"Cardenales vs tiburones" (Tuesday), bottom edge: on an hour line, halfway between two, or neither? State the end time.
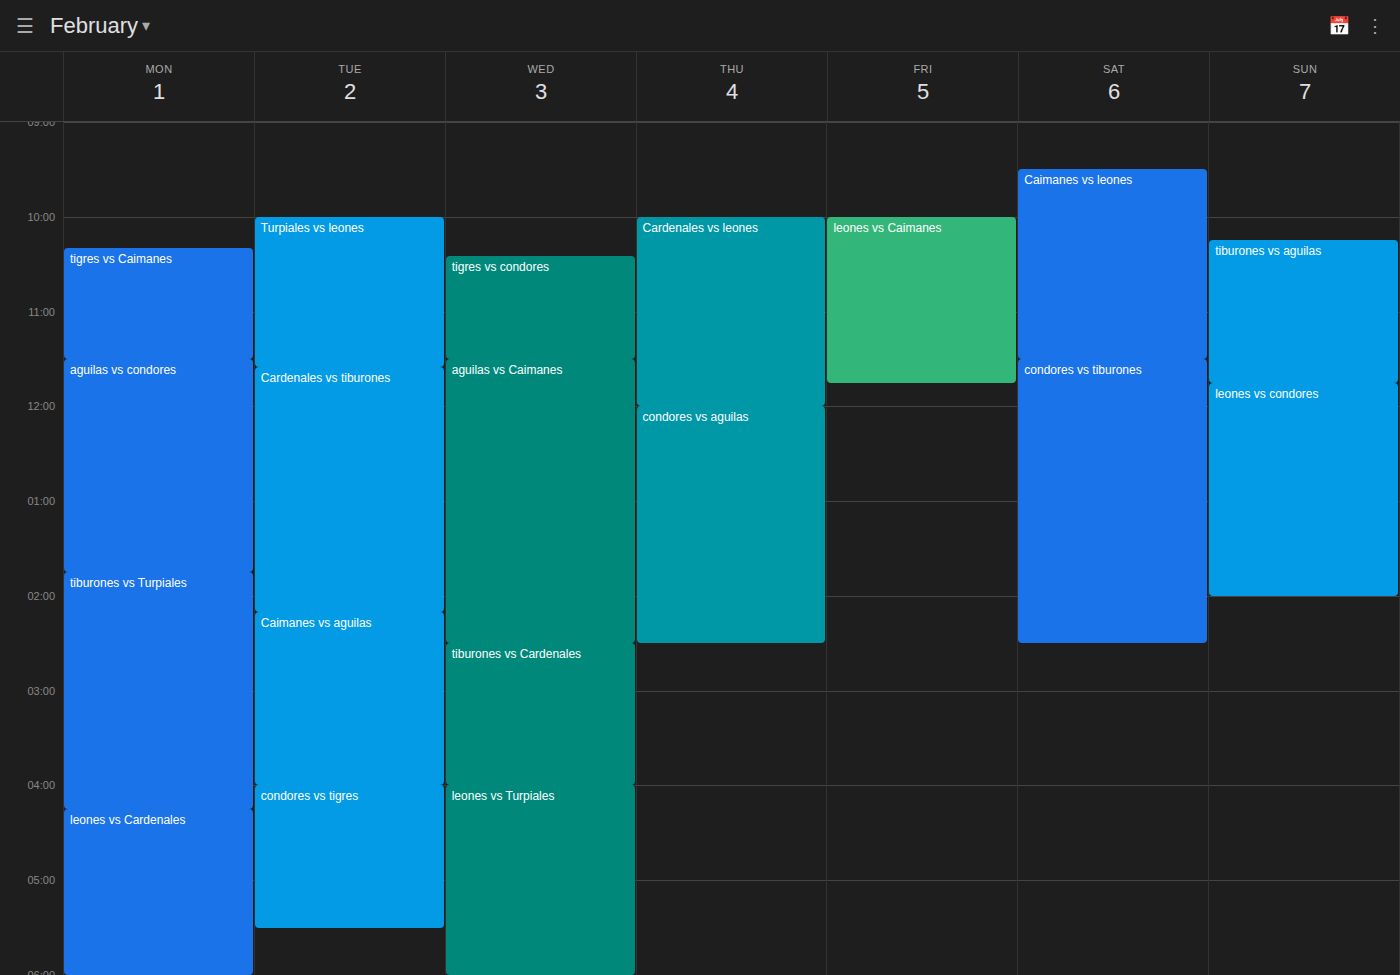
2:10 PM -- neither: 10 minutes below the 2 PM line and 50 minutes above the 3 PM line.